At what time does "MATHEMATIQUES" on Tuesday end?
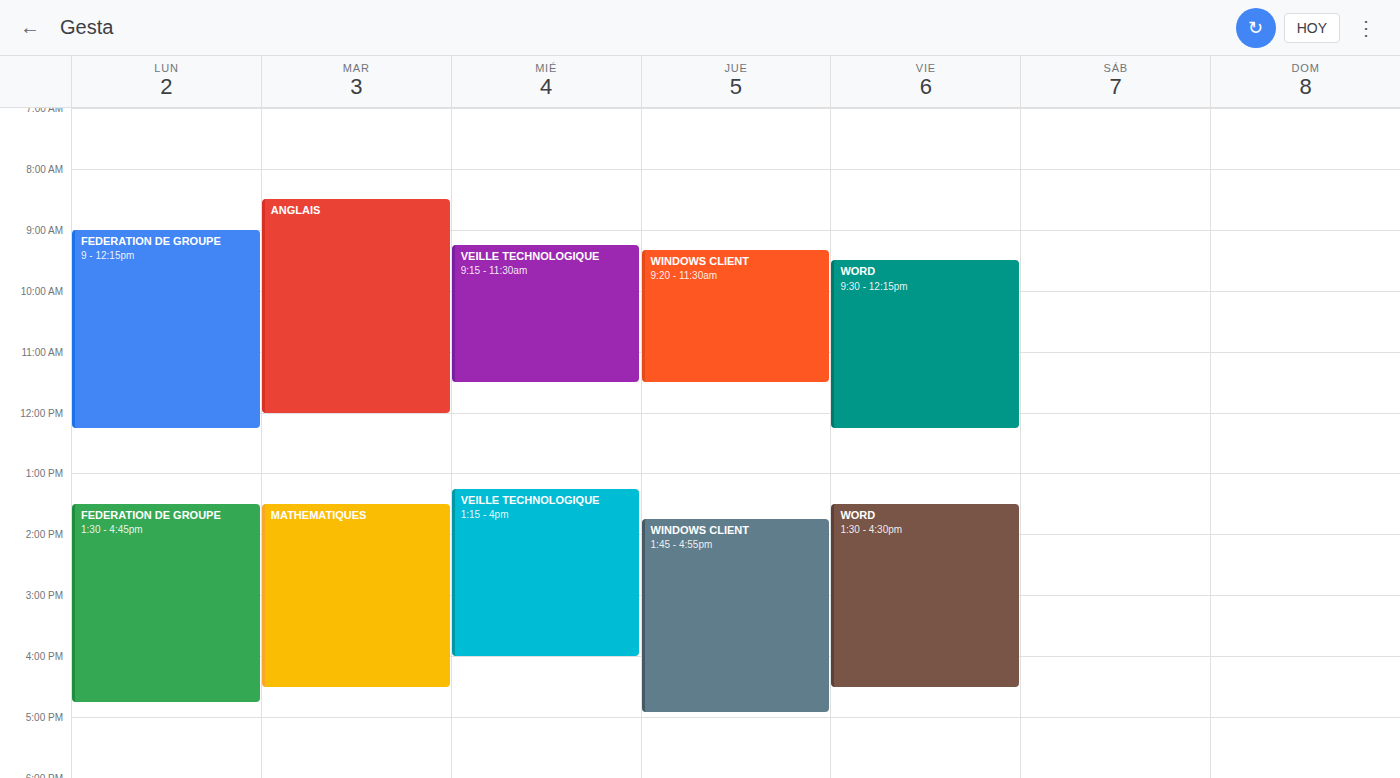
4:30 PM